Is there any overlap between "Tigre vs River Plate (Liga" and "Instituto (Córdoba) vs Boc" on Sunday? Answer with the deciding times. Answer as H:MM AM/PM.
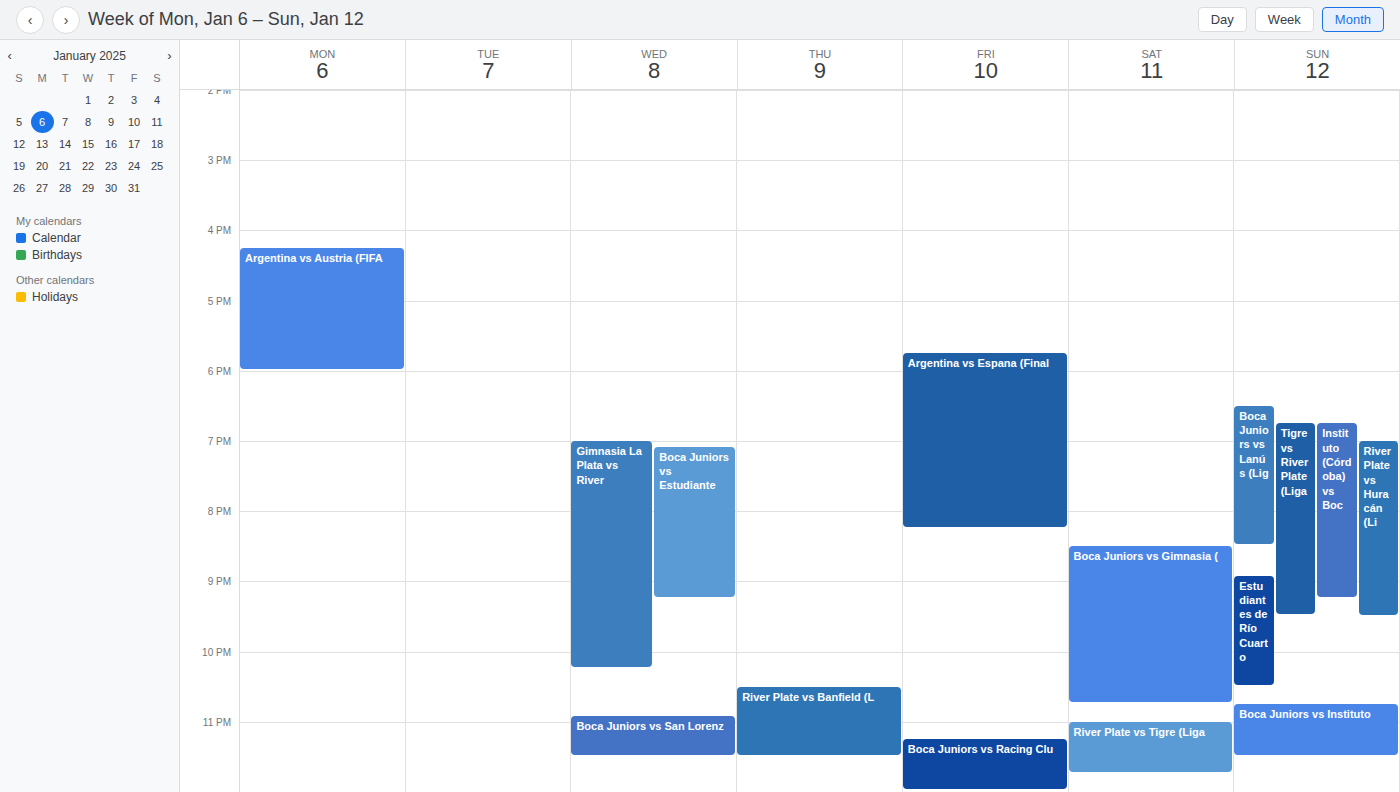
"Instituto (Córdoba) vs Boc" runs 6:45 PM to 9:15 PM, inside "Tigre vs River Plate (Liga" -- they overlap.